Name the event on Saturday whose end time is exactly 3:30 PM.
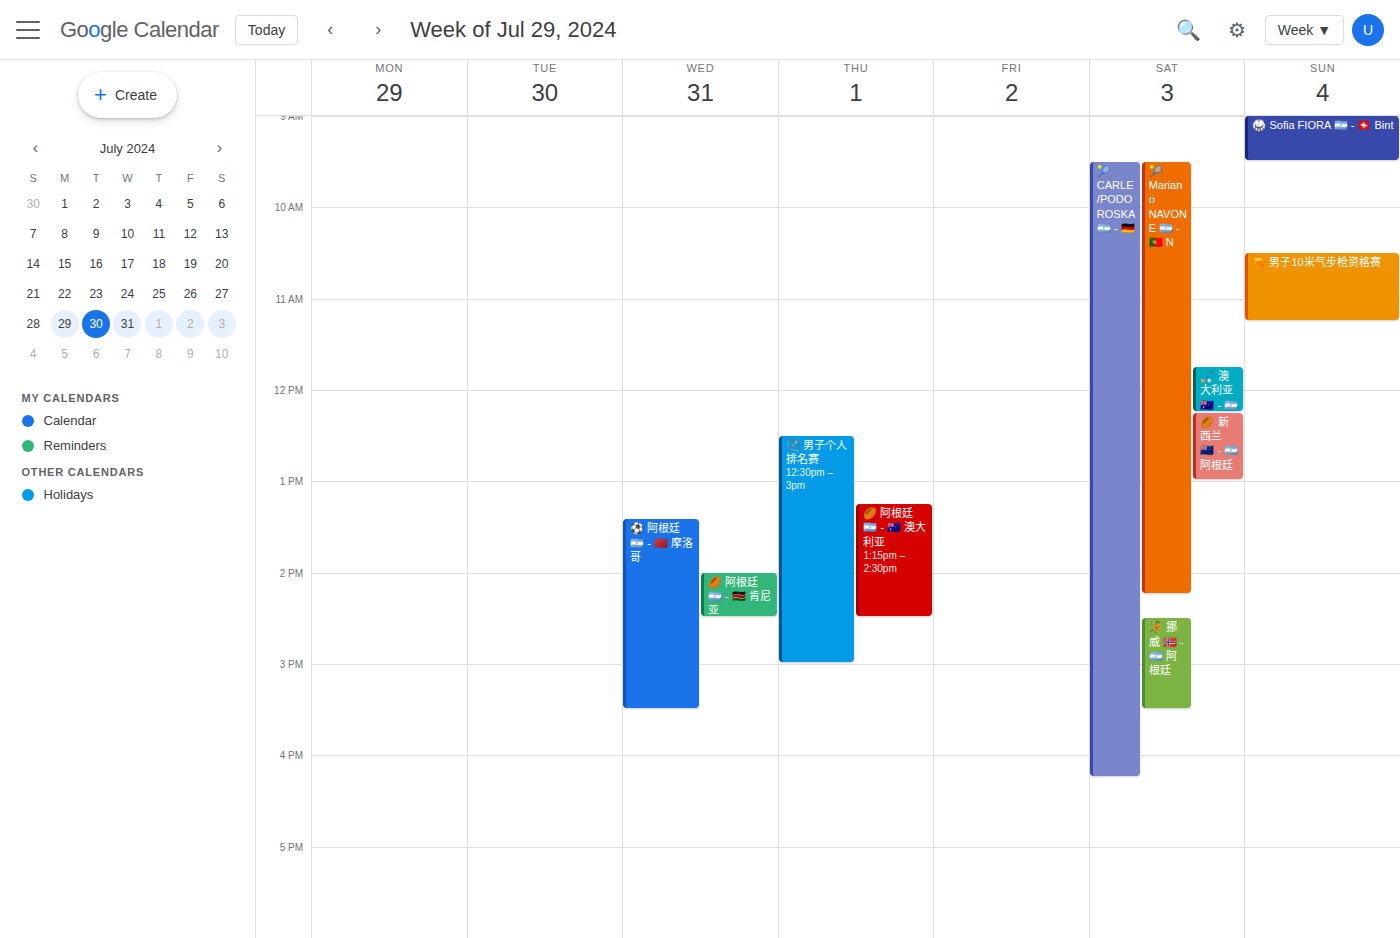
"🤾 挪威 🇳🇴 - 🇦🇷 阿根廷"